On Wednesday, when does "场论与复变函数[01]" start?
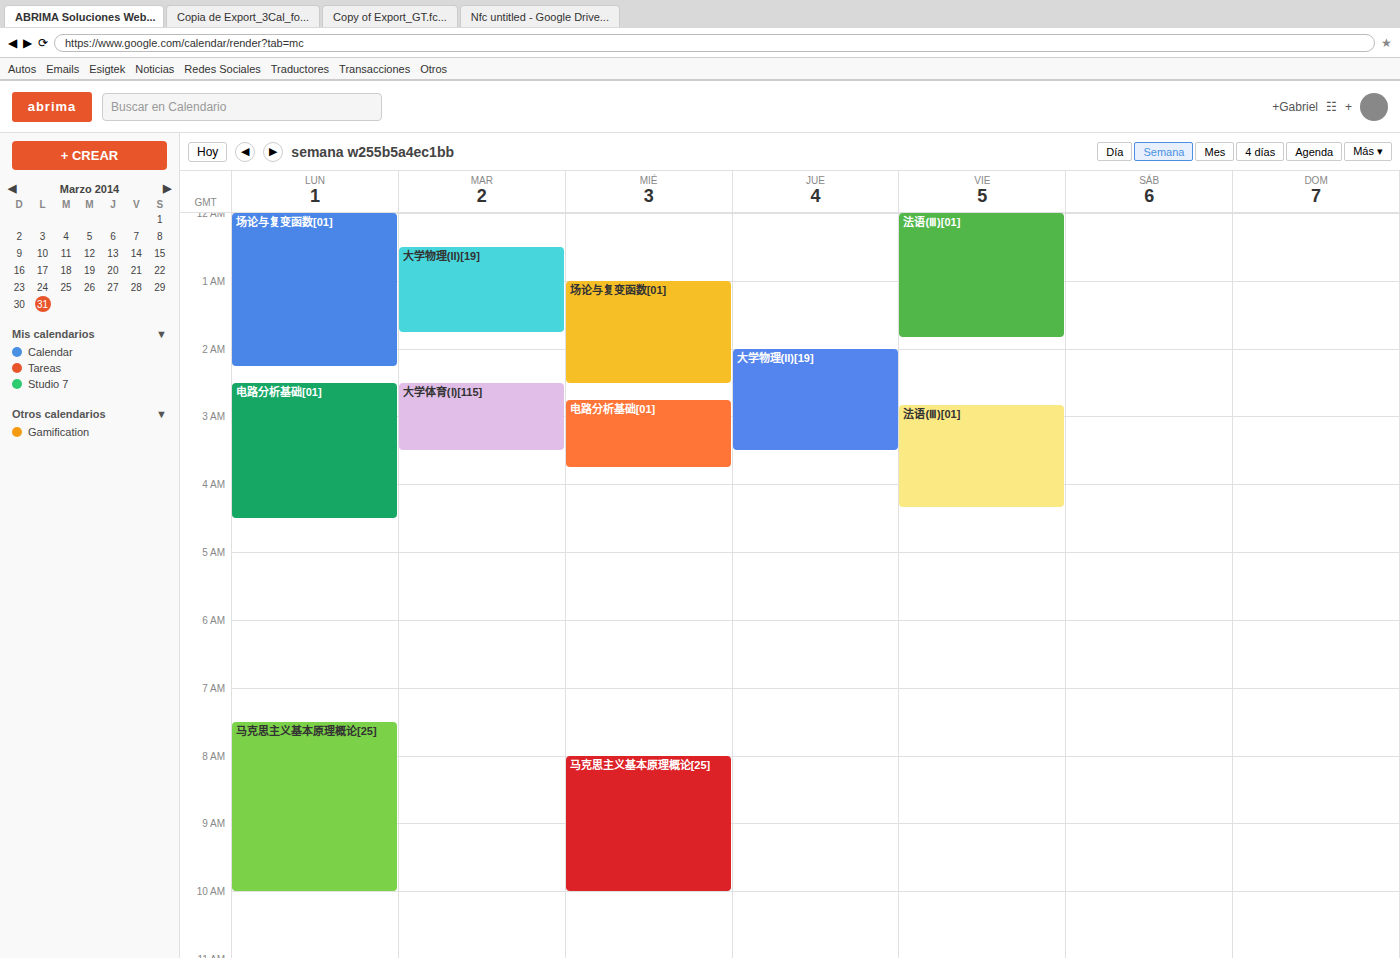
1:00 AM